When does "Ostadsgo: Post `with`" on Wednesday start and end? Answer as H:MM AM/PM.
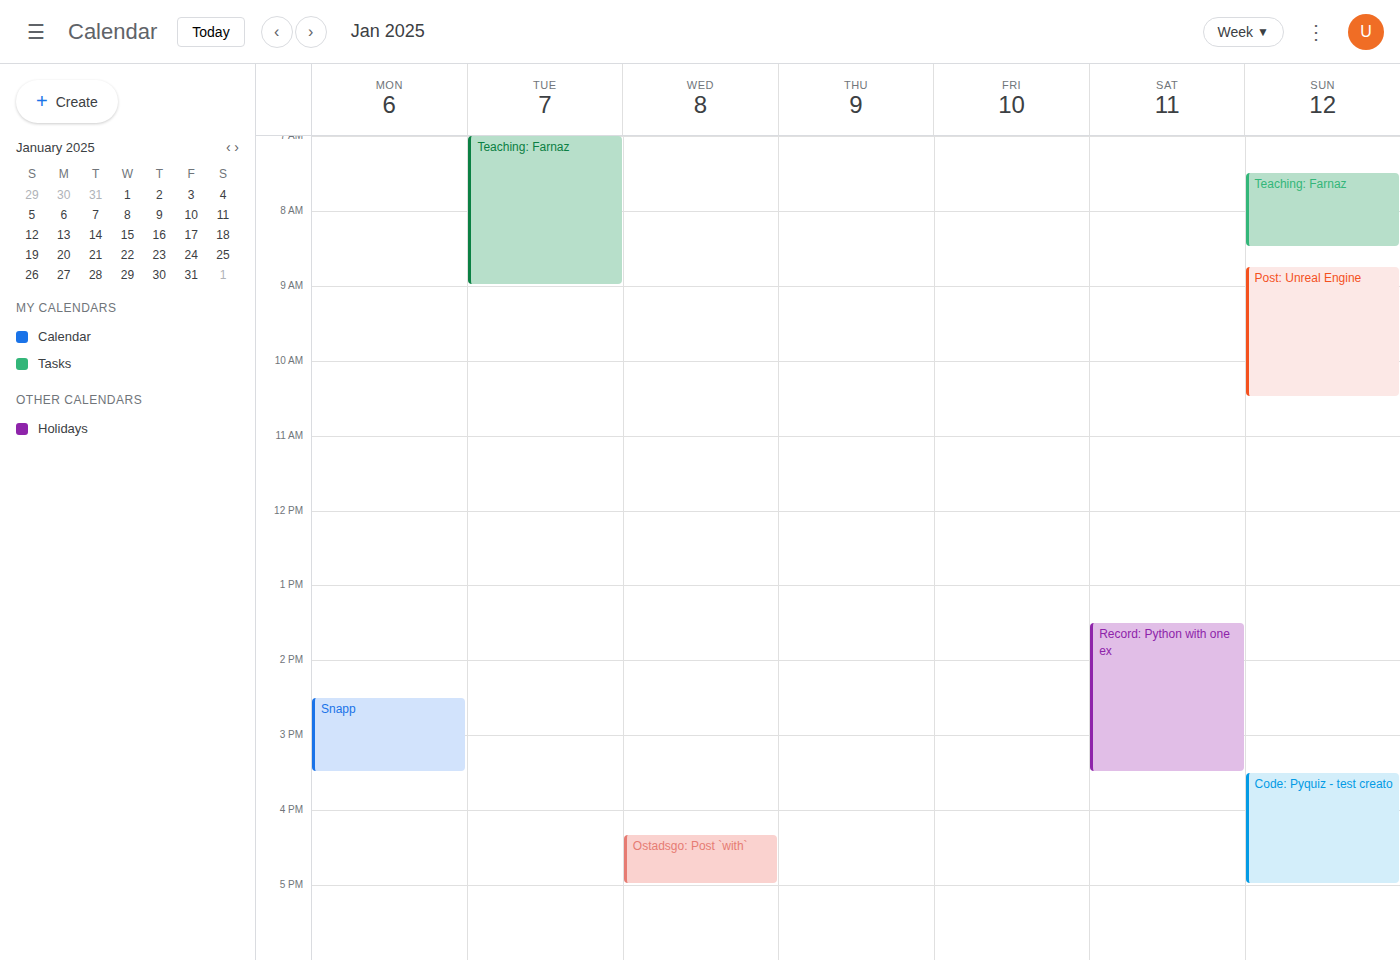
4:20 PM to 5:00 PM